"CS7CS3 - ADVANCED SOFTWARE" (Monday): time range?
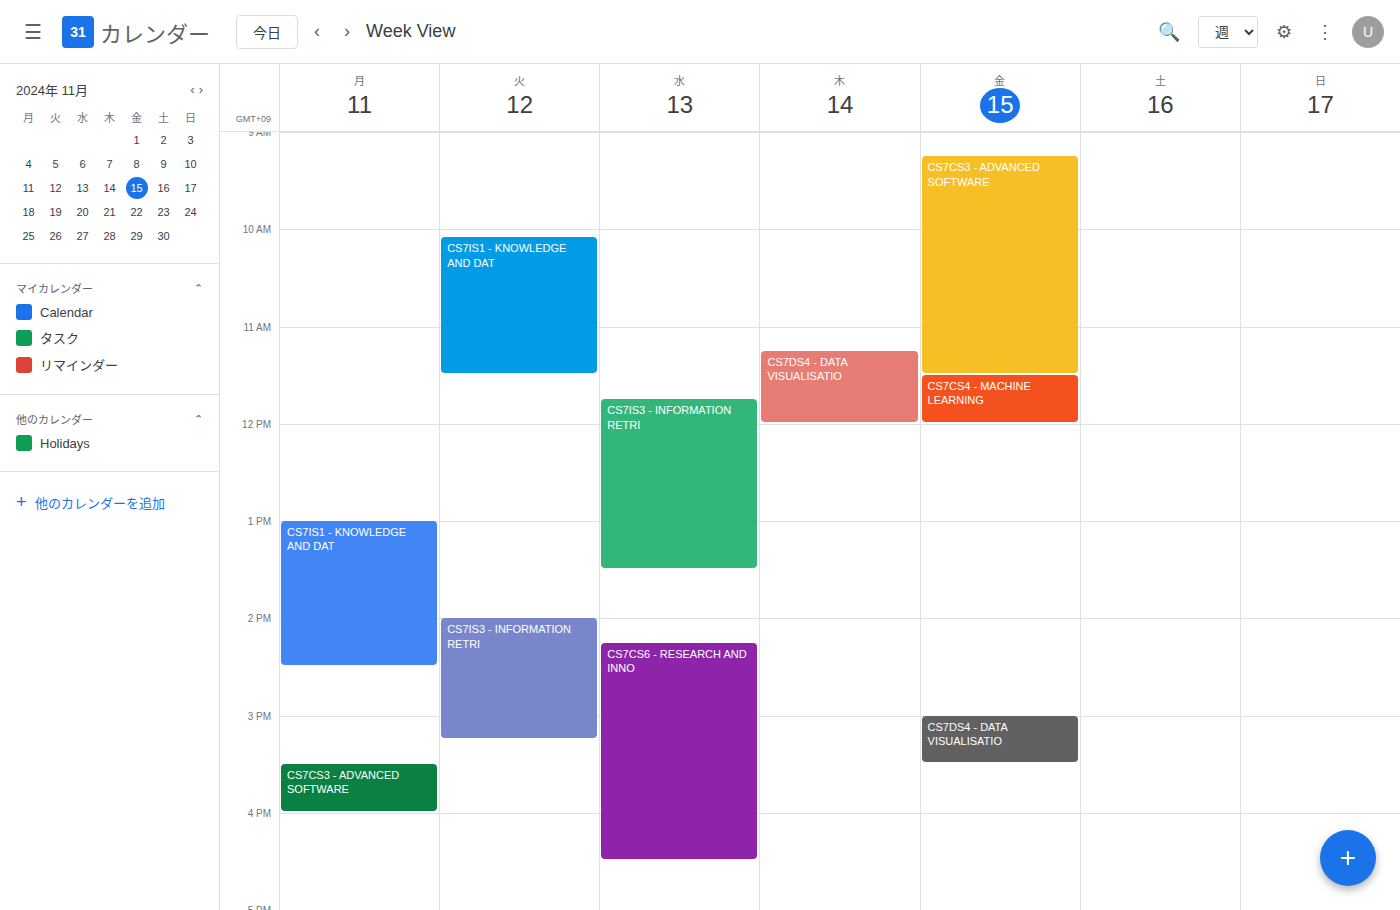
15:30 to 16:00